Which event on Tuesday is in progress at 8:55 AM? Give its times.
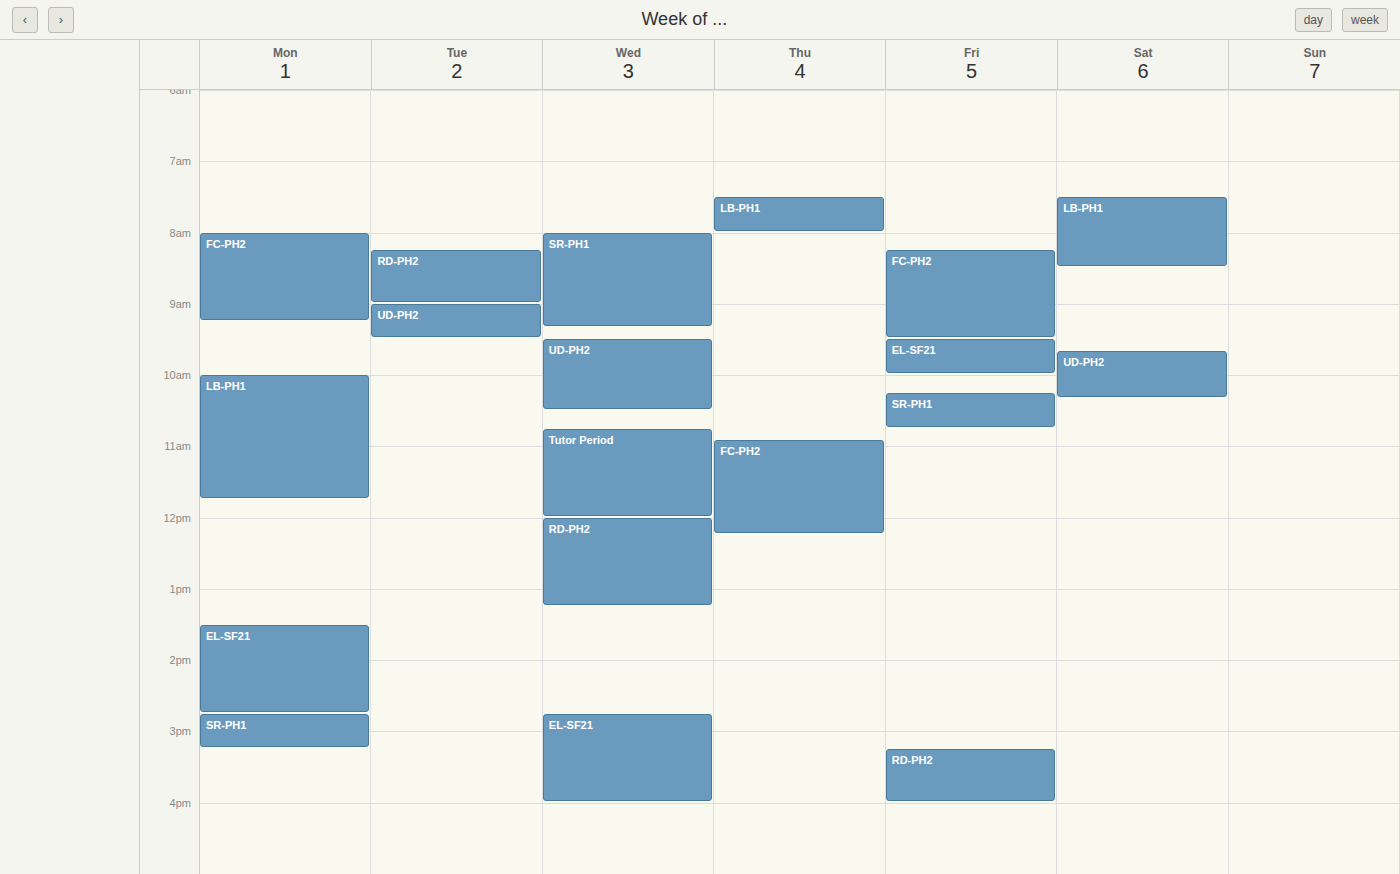
"RD-PH2", 8:15 AM to 9:00 AM